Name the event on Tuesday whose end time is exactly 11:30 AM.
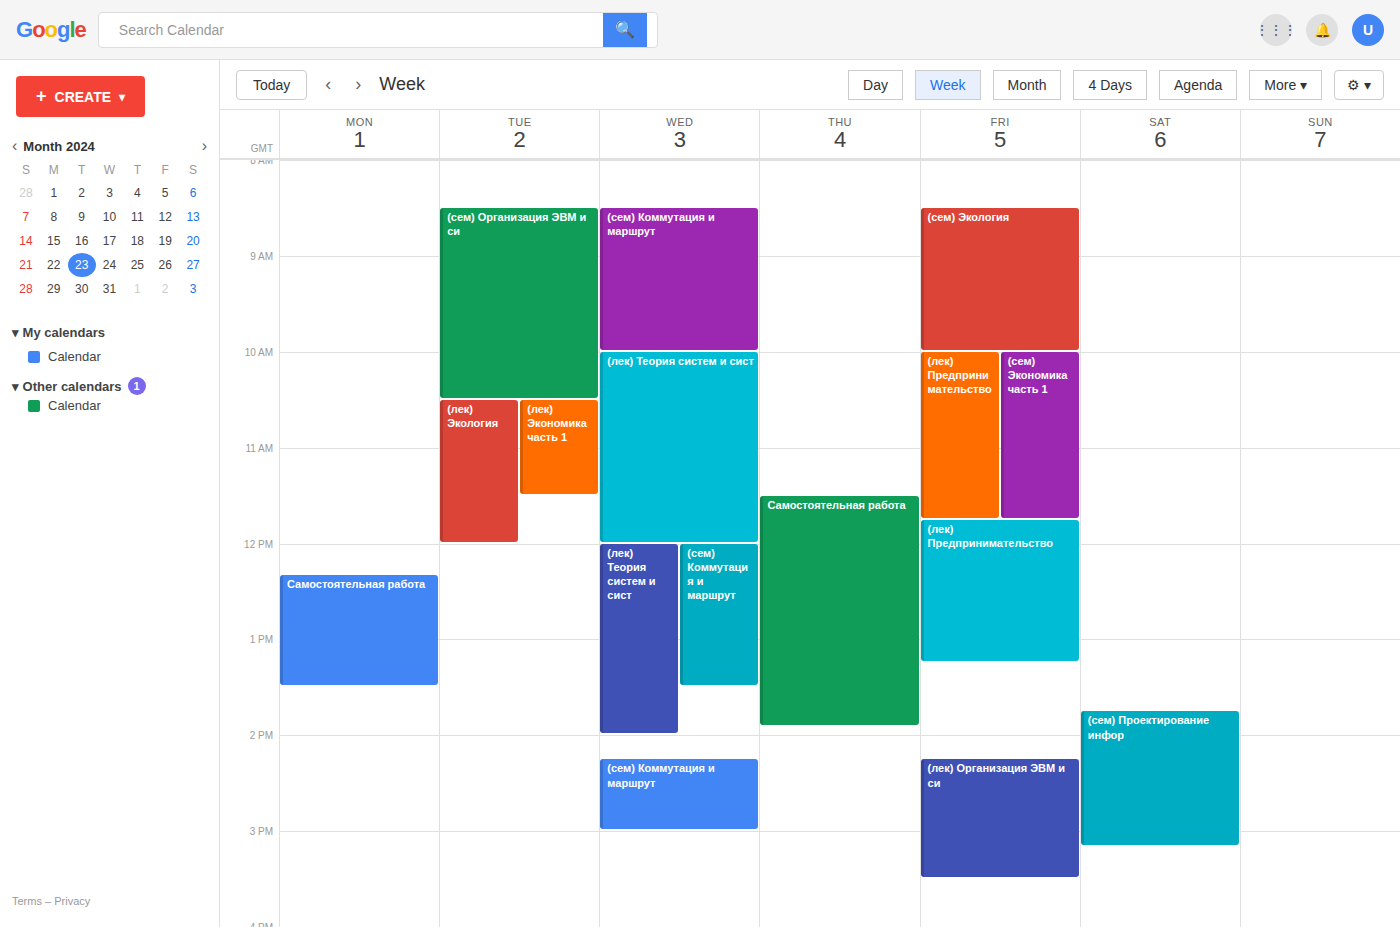
"(лек) Экономика часть 1"